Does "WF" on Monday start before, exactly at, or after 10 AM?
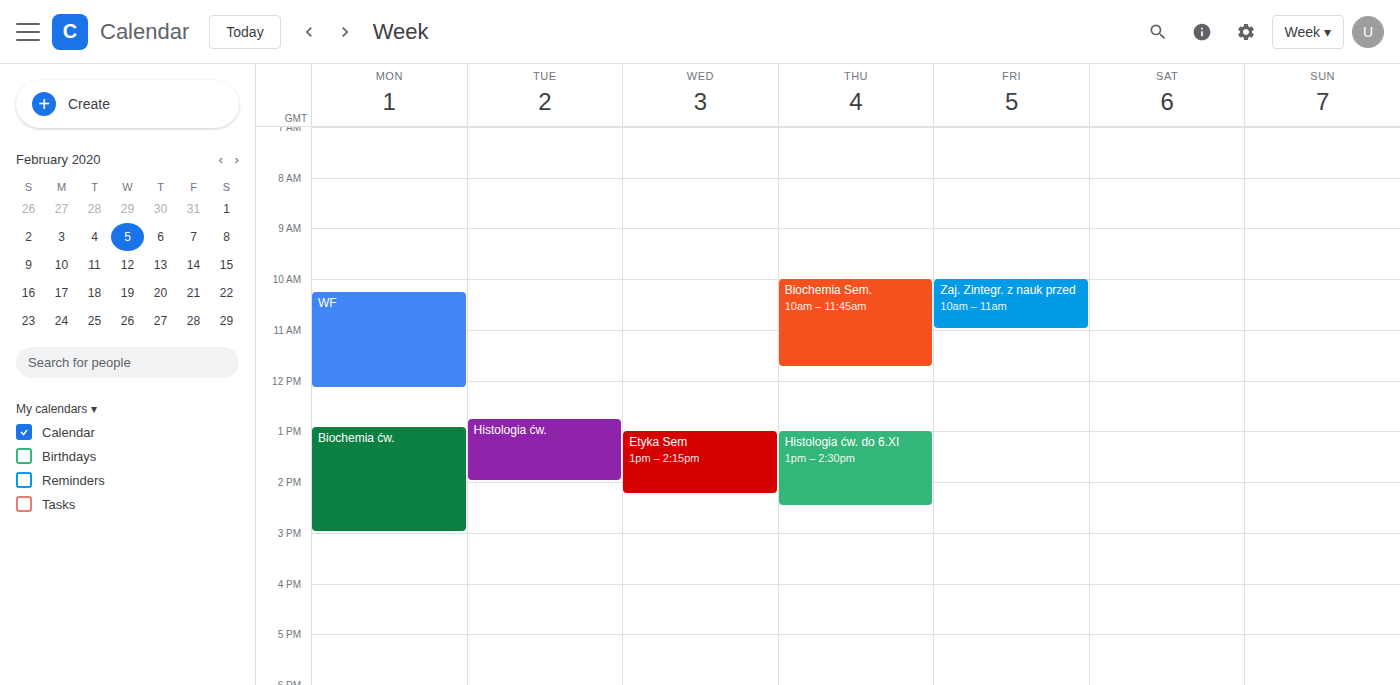
10:15 AM -- after 10 AM, 15 minutes below the 10 AM line.